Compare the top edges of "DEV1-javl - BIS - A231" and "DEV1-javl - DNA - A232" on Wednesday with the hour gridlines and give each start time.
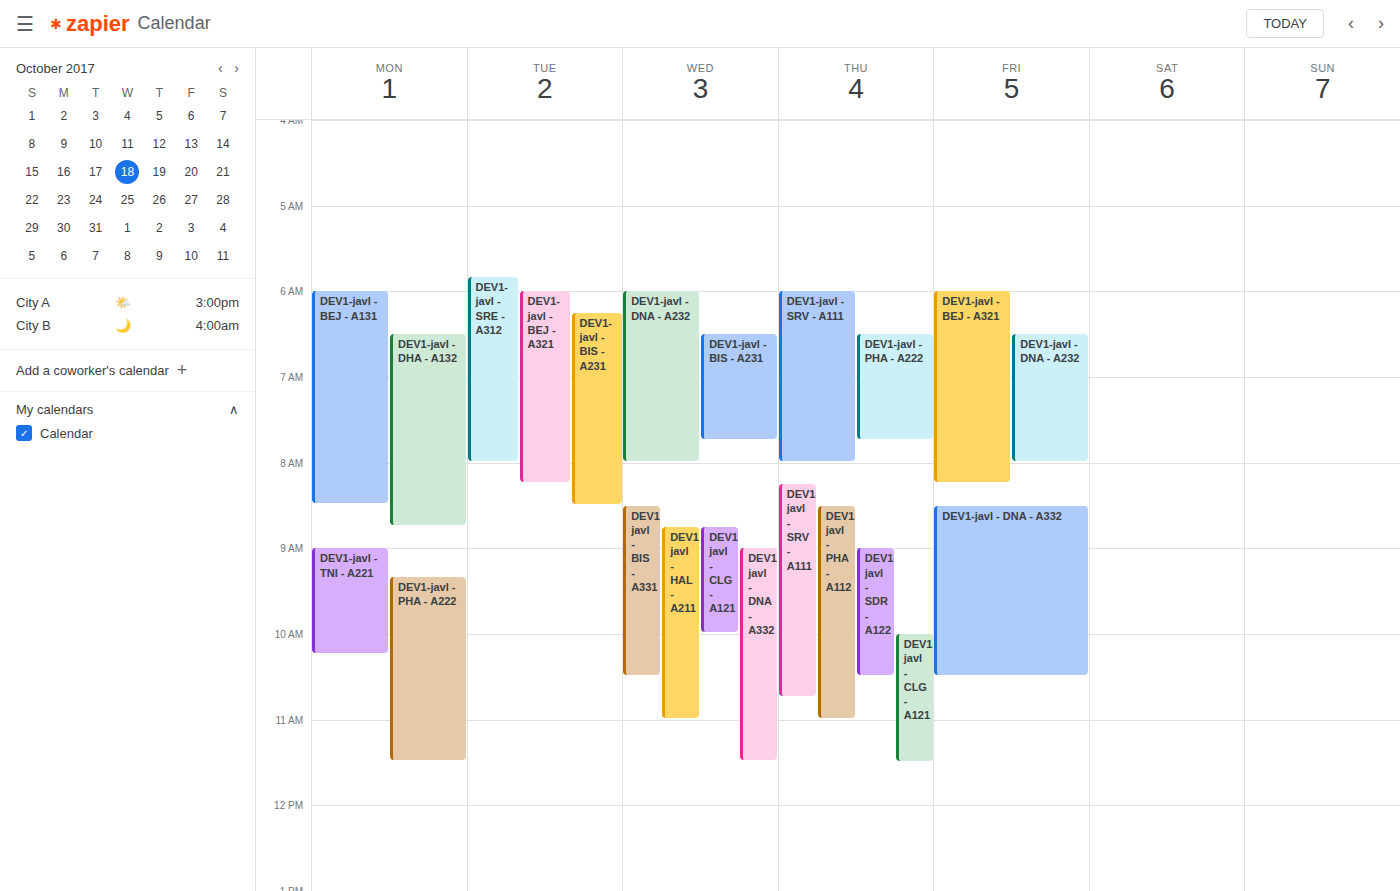
"DEV1-javl - BIS - A231": 06:30, halfway between the 06:00 and 07:00 lines. "DEV1-javl - DNA - A232": 06:00, exactly on the 06:00 line.